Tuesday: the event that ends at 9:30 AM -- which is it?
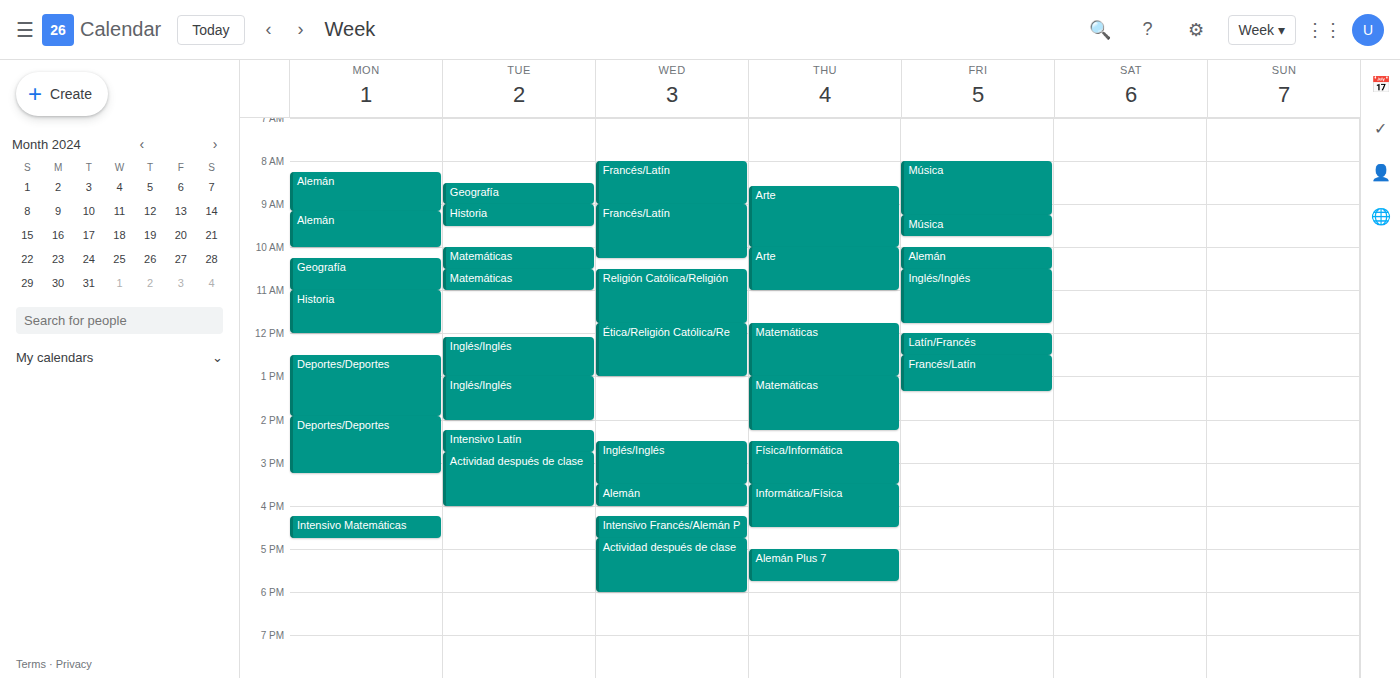
"Historia"